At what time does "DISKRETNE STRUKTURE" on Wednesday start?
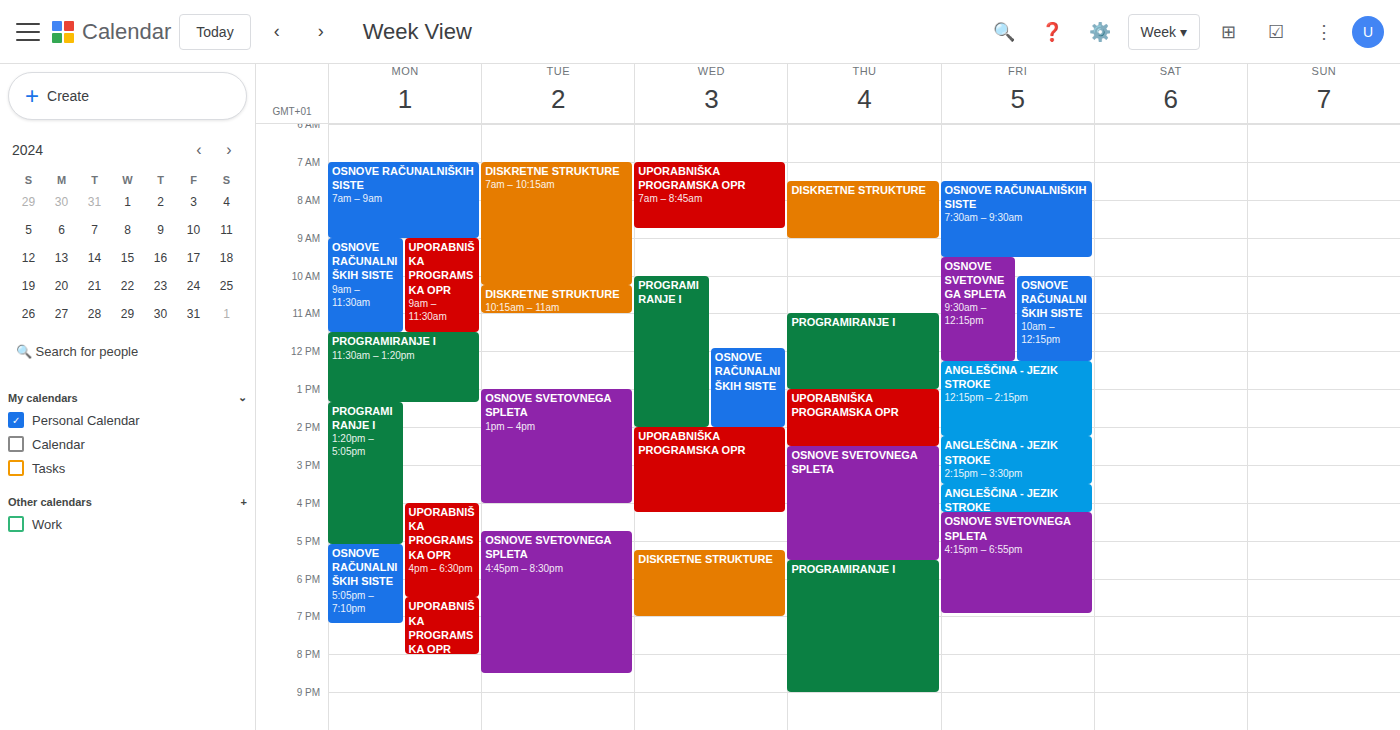
5:15 PM